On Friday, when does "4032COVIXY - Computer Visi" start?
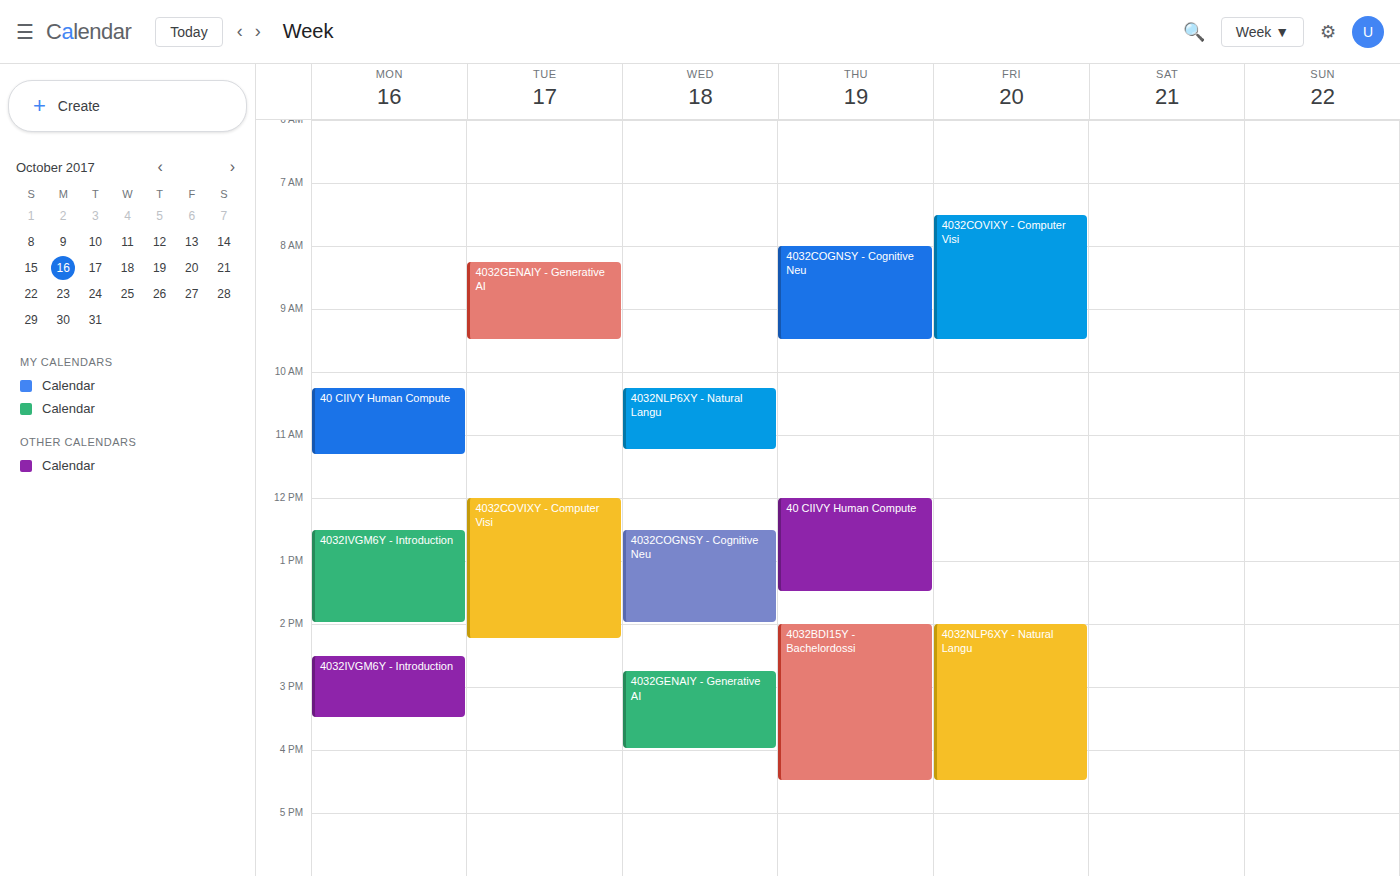
7:30 AM